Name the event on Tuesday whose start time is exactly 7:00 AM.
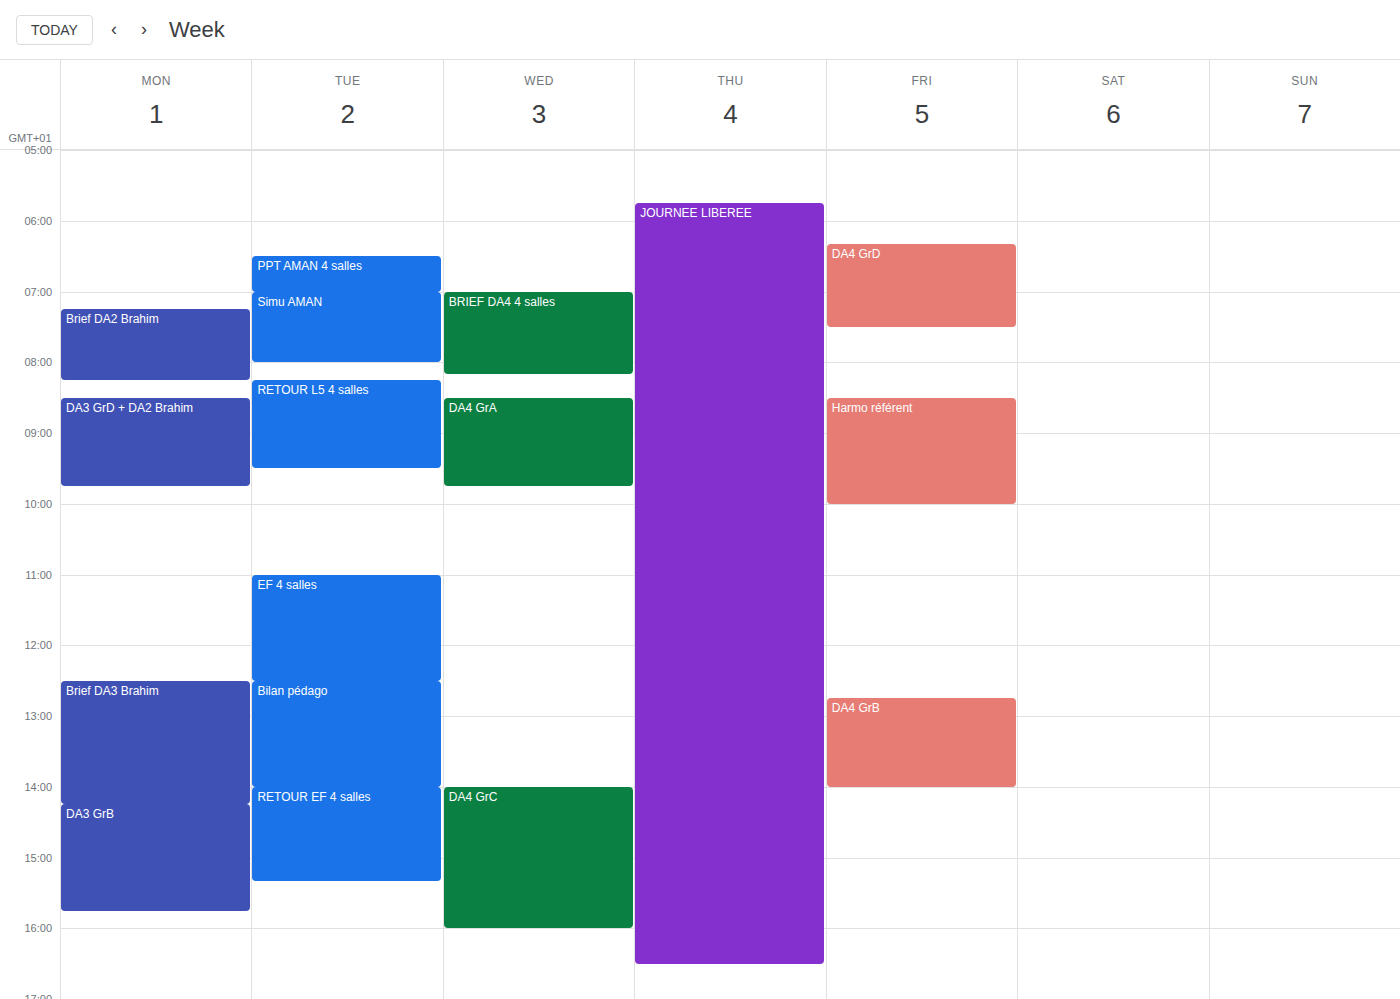
"Simu AMAN"